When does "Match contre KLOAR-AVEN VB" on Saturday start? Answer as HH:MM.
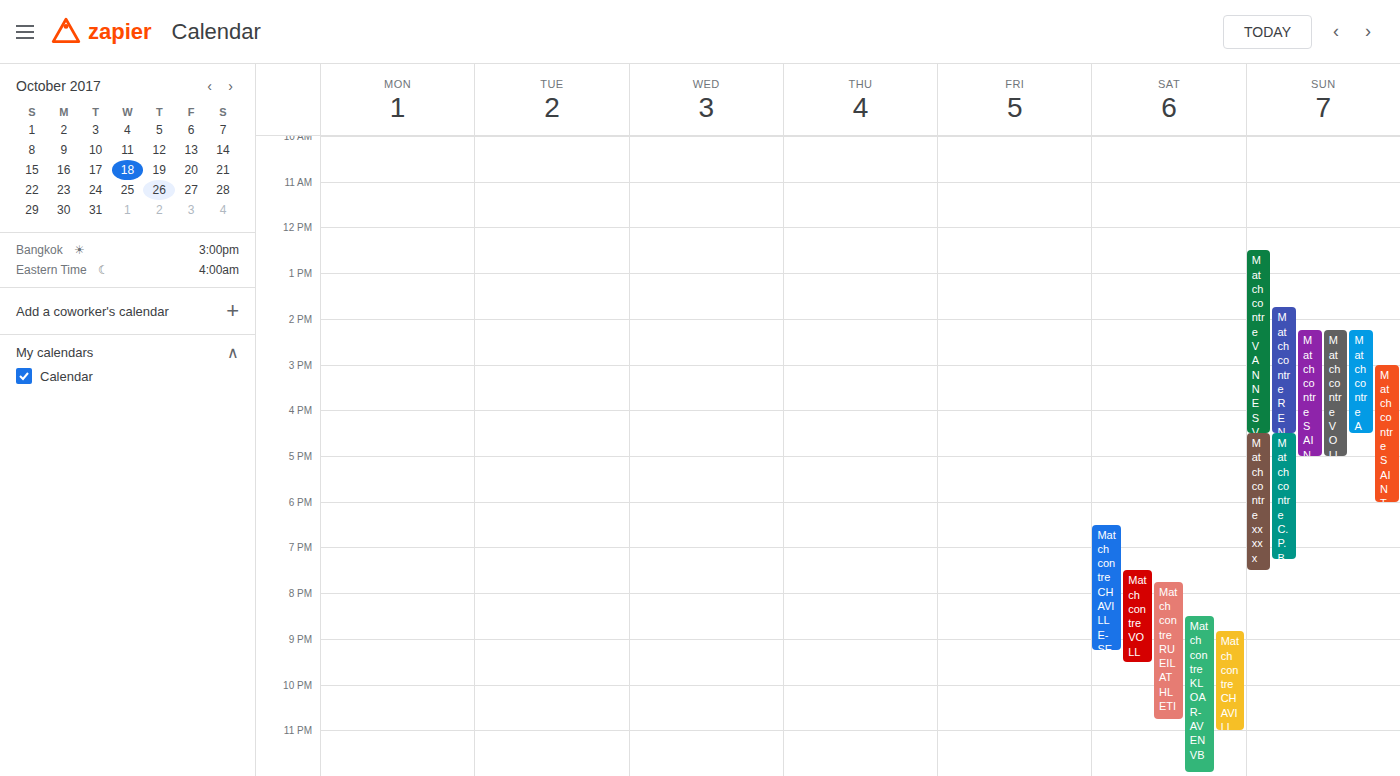
20:30